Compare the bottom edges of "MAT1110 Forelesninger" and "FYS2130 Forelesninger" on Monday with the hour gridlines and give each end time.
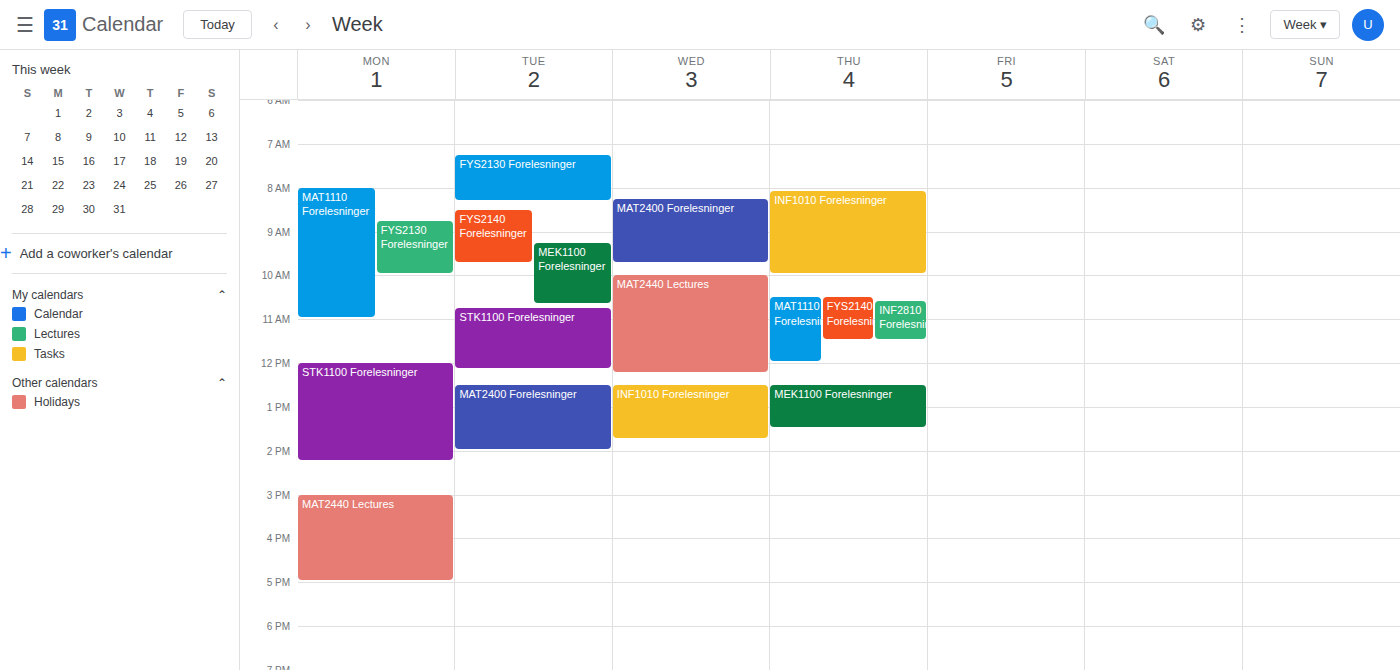
"MAT1110 Forelesninger": 11:00 AM, exactly on the 11 AM line. "FYS2130 Forelesninger": 10:00 AM, exactly on the 10 AM line.